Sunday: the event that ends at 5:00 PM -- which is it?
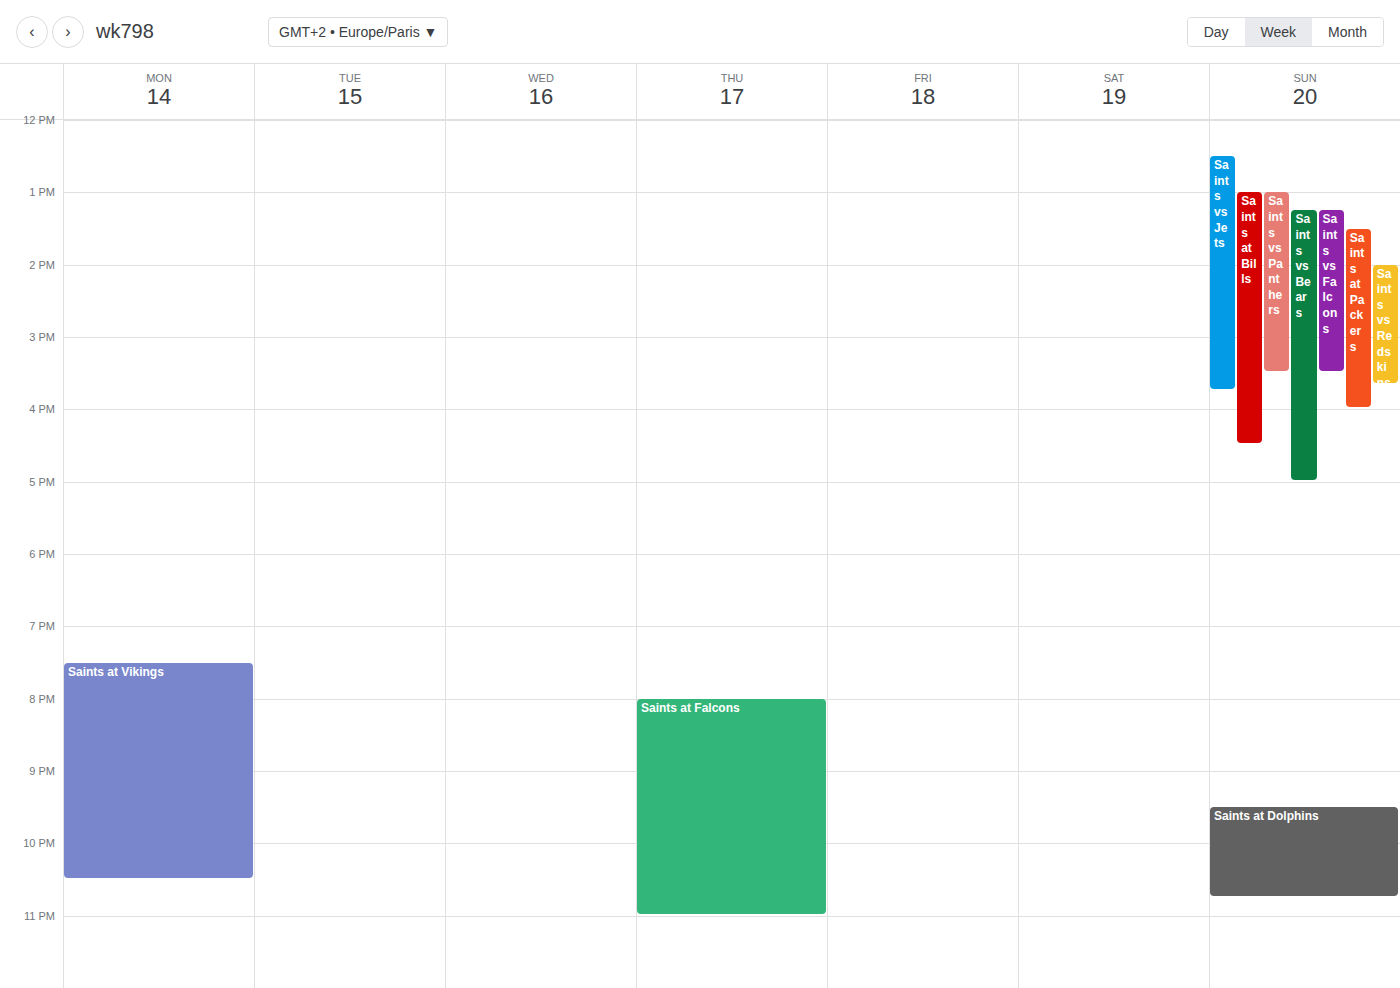
"Saints vs Bears"